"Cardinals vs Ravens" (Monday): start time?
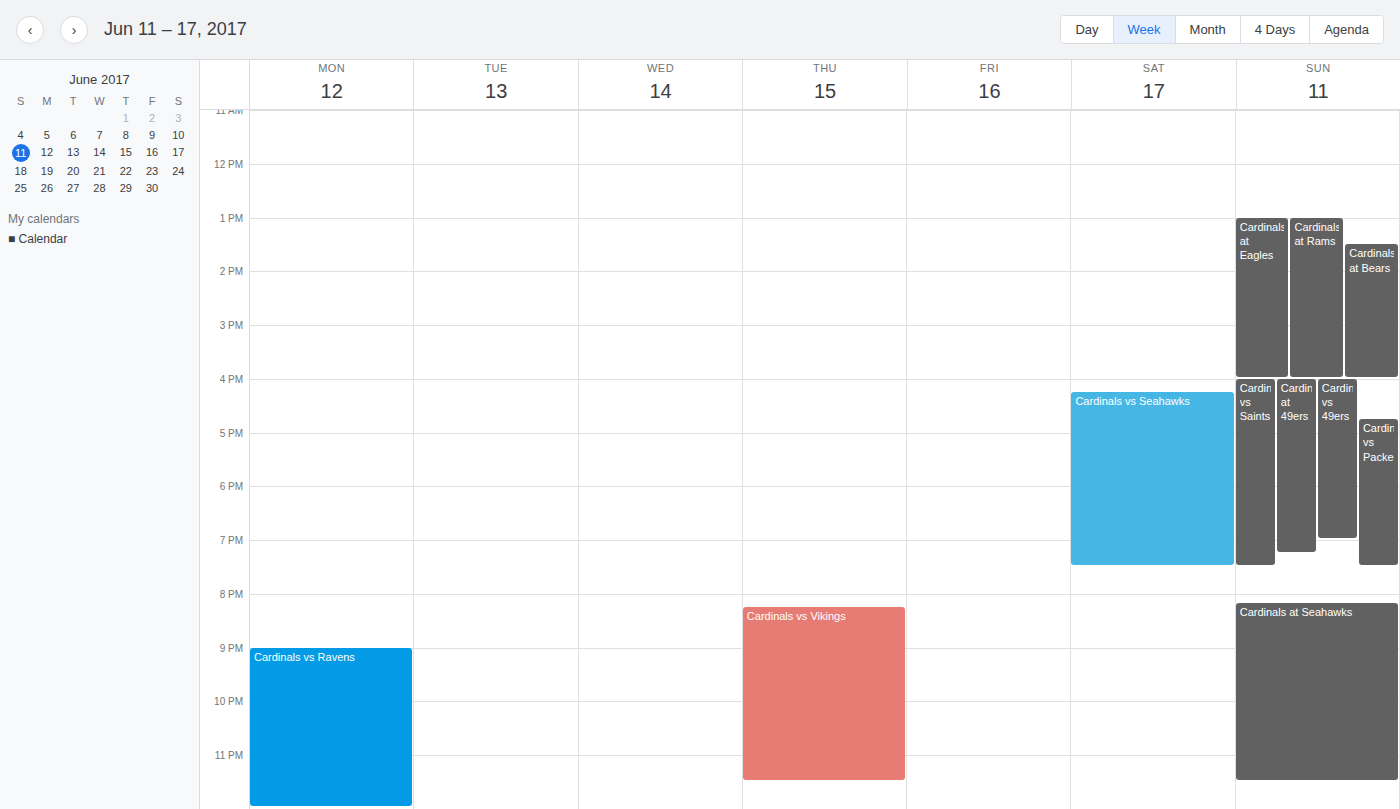
21:00